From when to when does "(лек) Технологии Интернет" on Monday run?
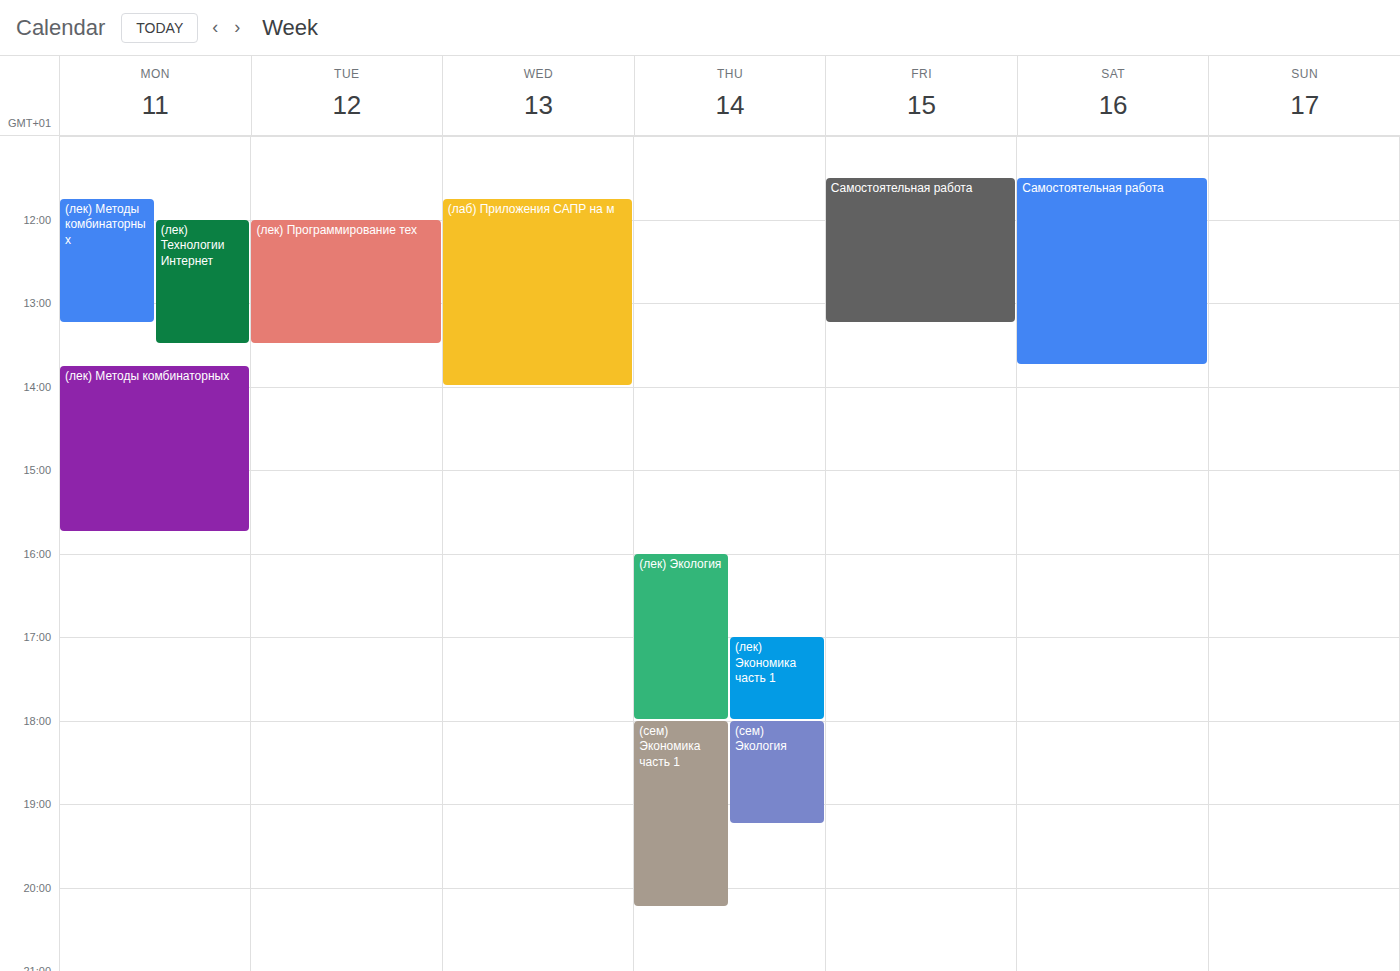
12:00 PM to 1:30 PM